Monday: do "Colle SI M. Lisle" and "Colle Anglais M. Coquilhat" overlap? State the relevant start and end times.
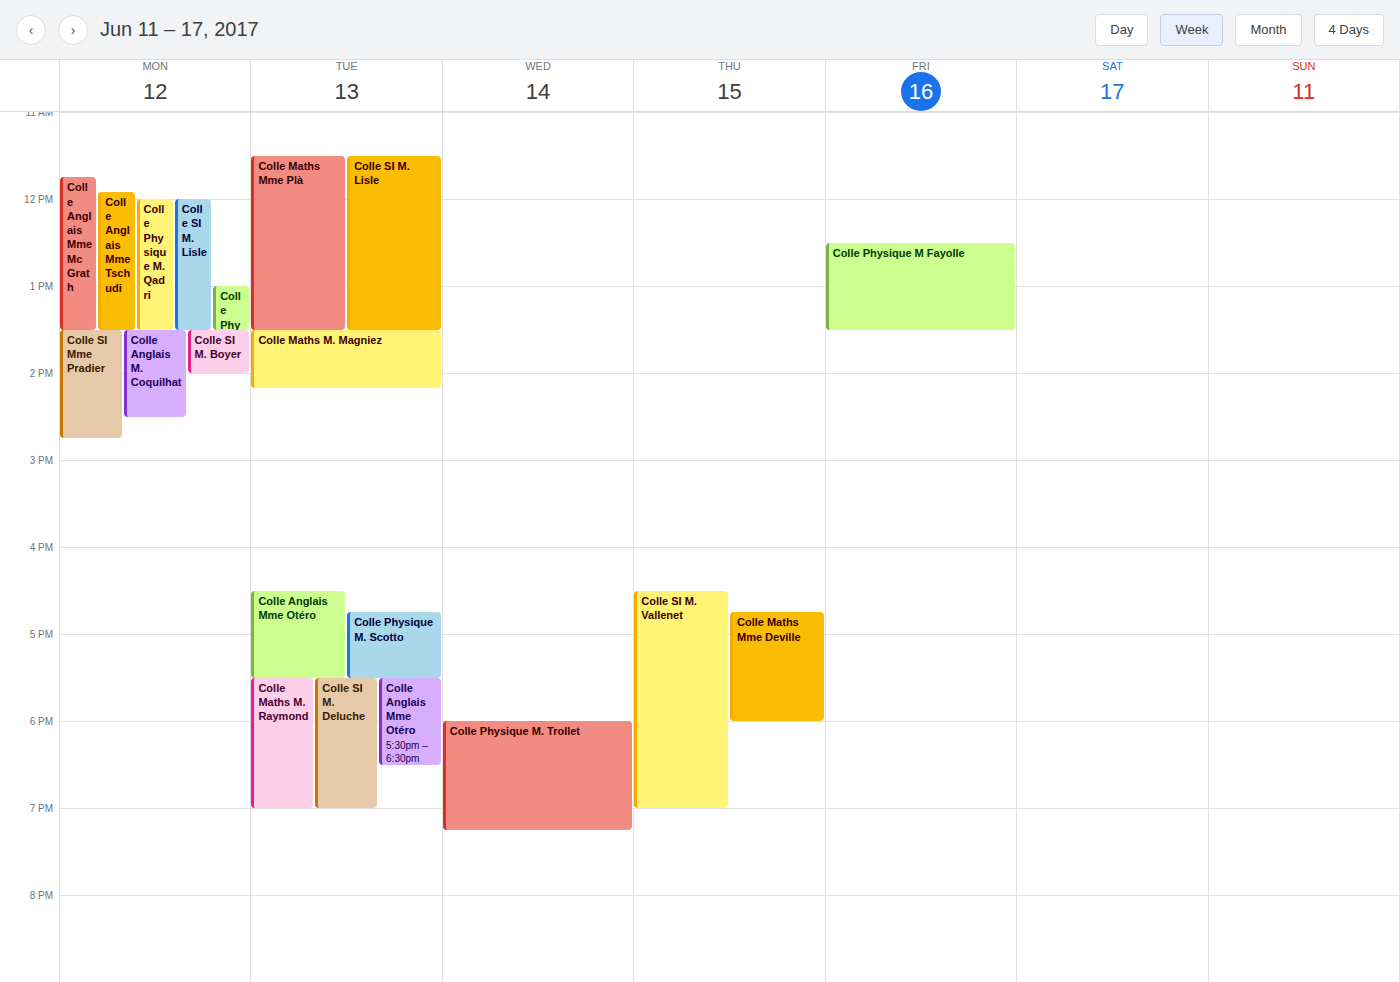
"Colle SI M. Lisle" ends at 1:30 PM, exactly when "Colle Anglais M. Coquilhat" starts -- they touch but do not overlap.